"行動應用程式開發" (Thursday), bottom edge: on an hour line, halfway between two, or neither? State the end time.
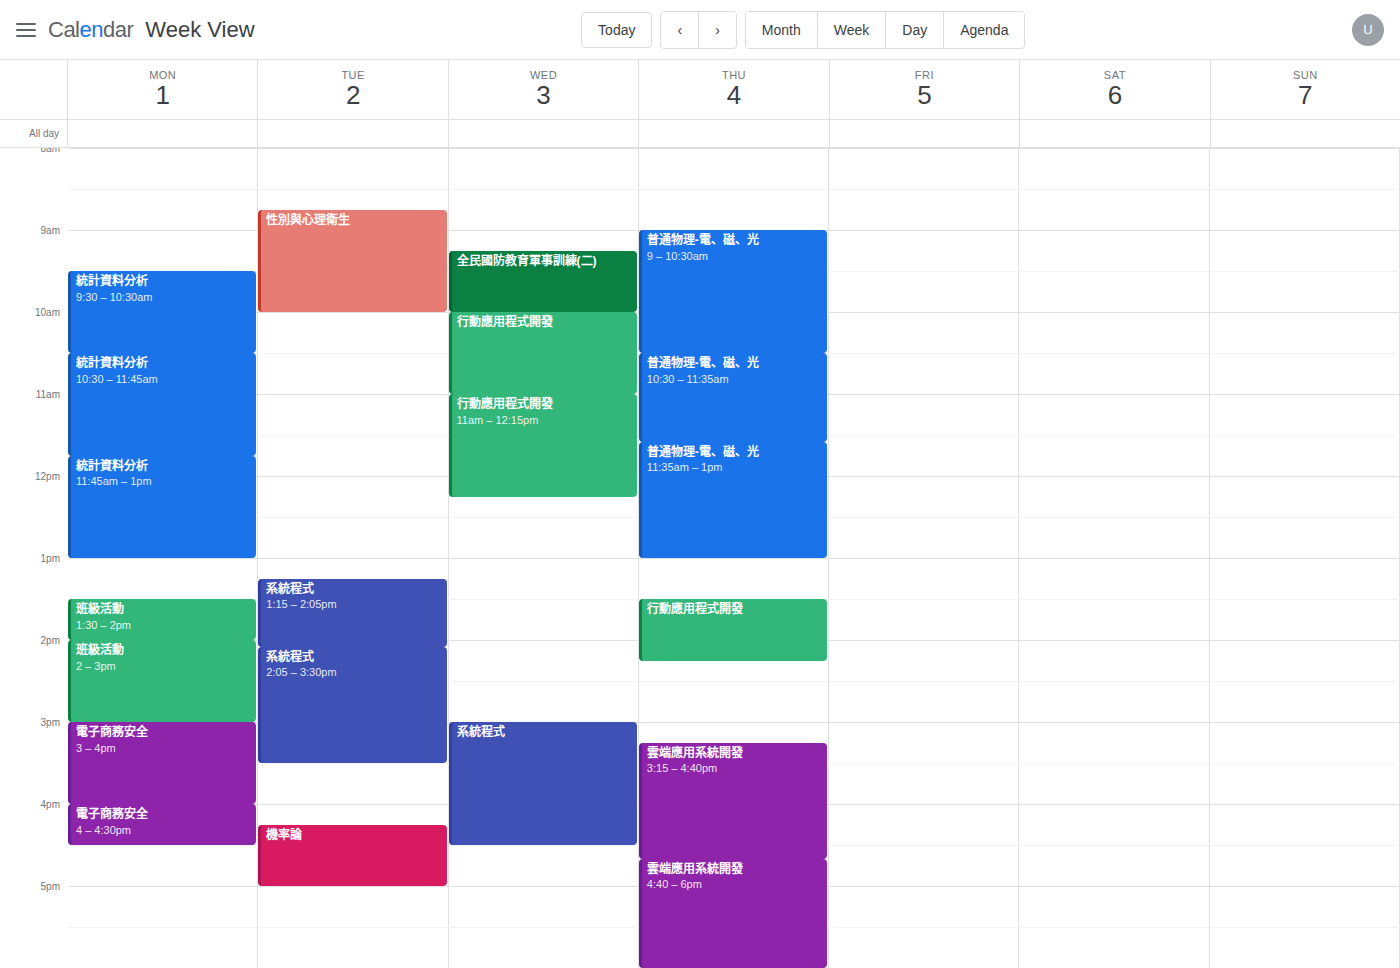
2:15 PM -- neither: a quarter of the way from the 2 PM line to the 3 PM line.